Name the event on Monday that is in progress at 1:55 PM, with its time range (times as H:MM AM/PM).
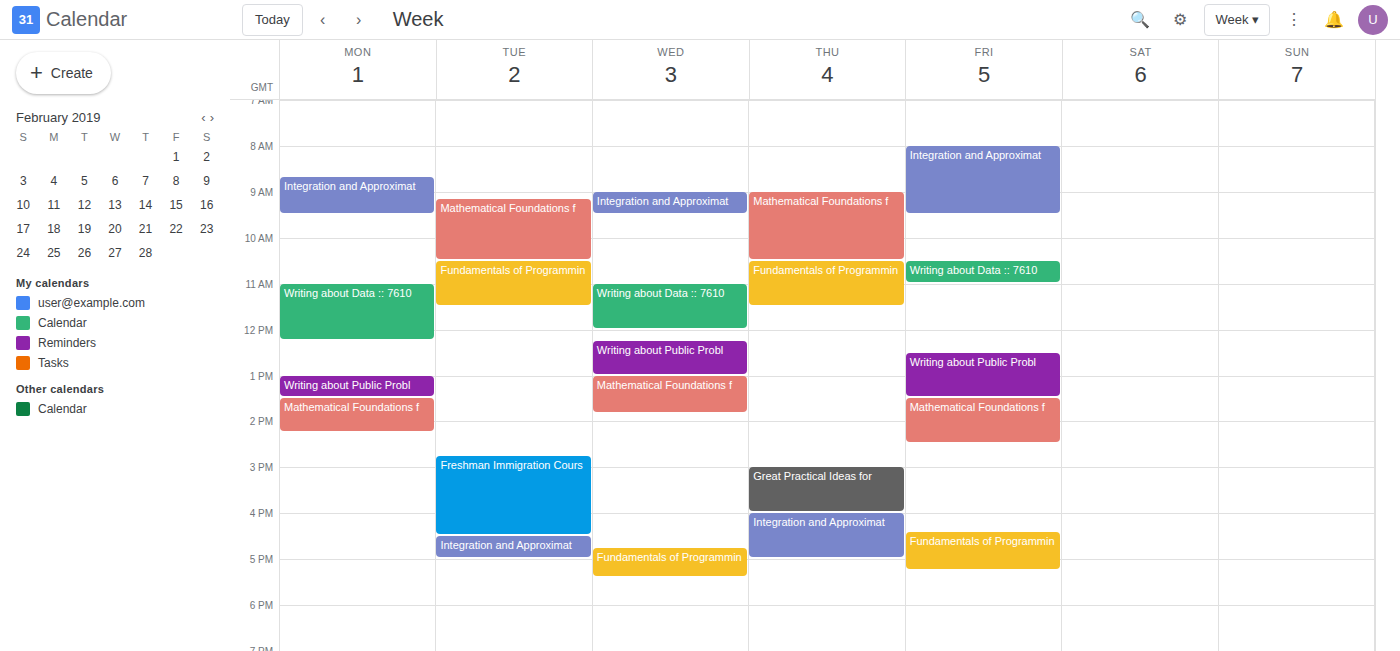
"Mathematical Foundations f", 1:30 PM to 2:15 PM